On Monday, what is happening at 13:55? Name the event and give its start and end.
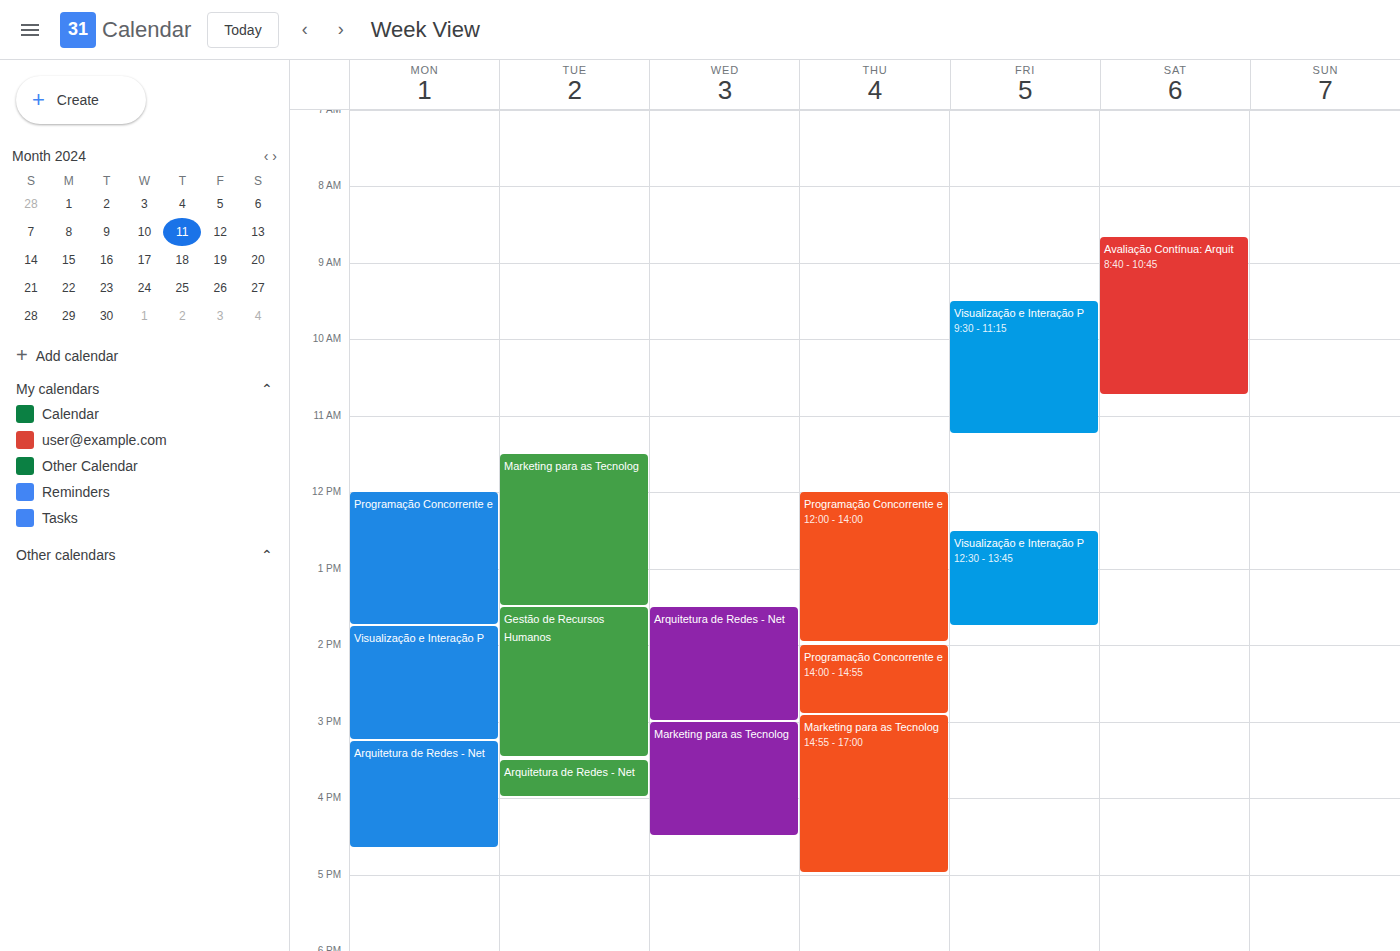
"Visualização e Interação P", 13:45 to 15:15